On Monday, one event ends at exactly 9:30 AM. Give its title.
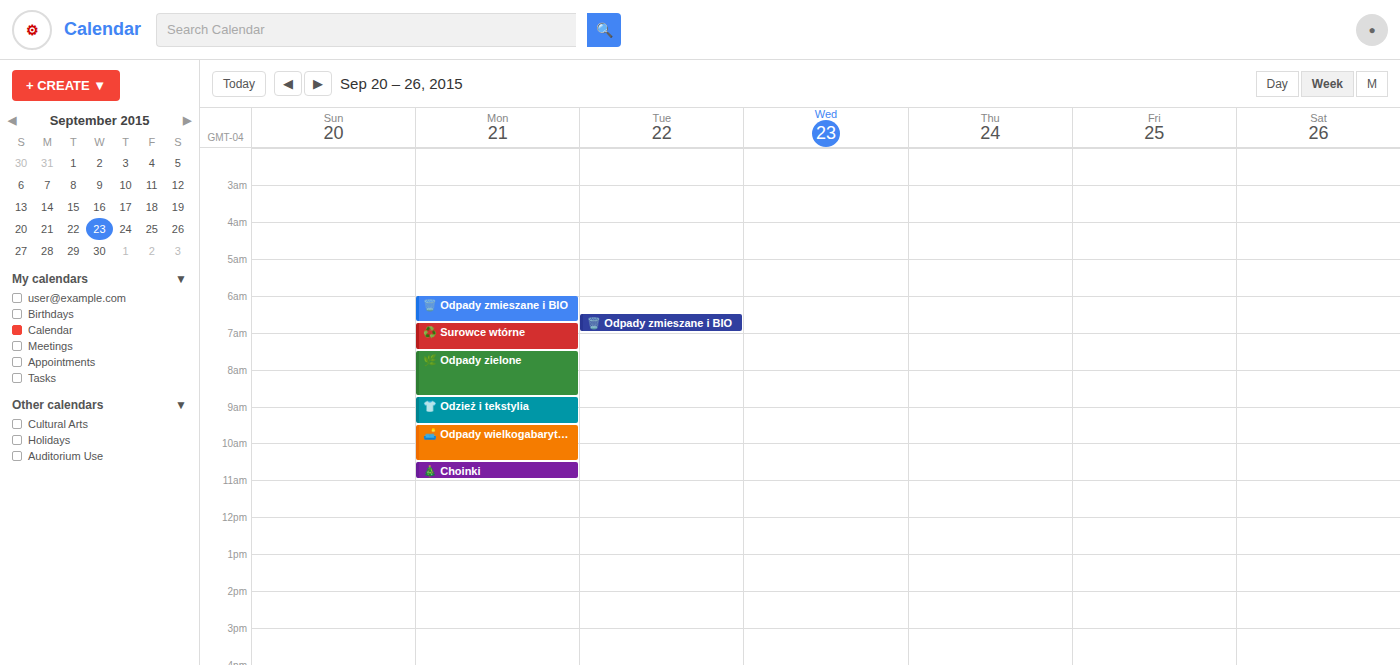
"👕 Odzież i tekstylia"